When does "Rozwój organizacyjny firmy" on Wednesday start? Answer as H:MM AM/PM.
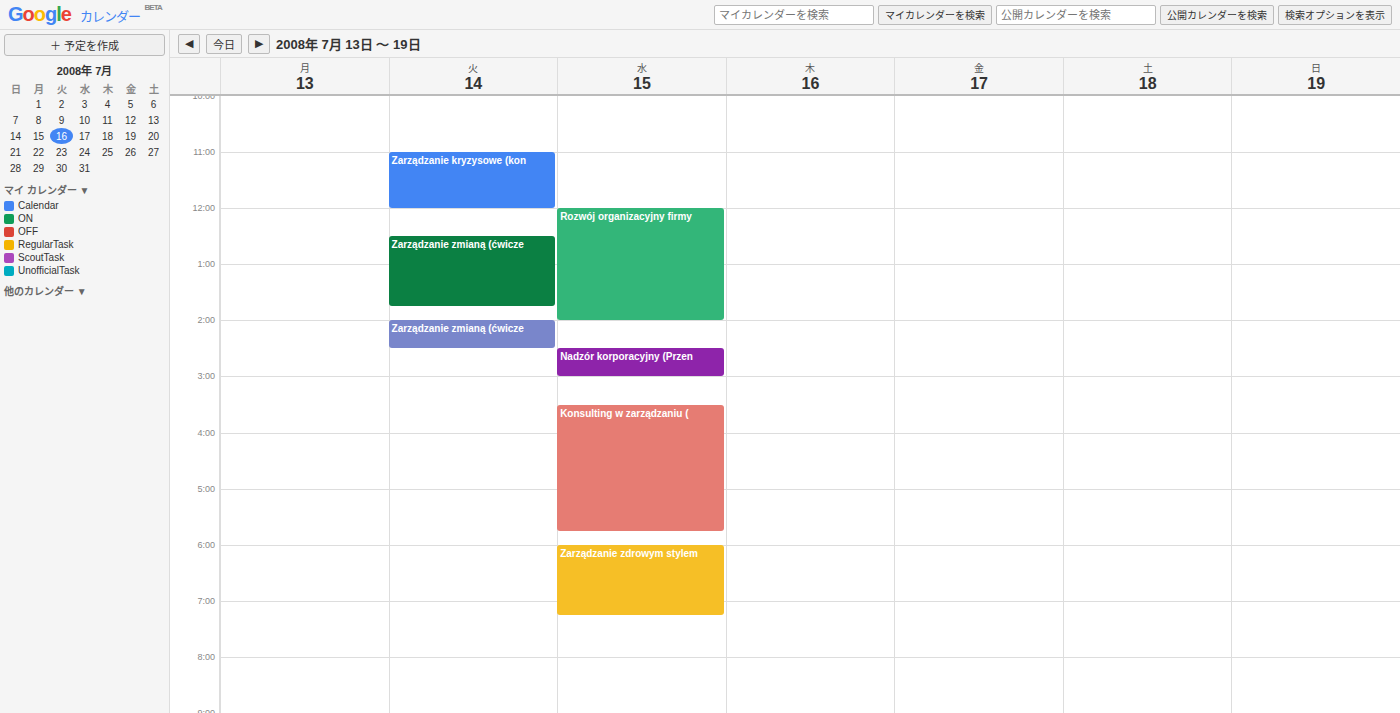
12:00 PM